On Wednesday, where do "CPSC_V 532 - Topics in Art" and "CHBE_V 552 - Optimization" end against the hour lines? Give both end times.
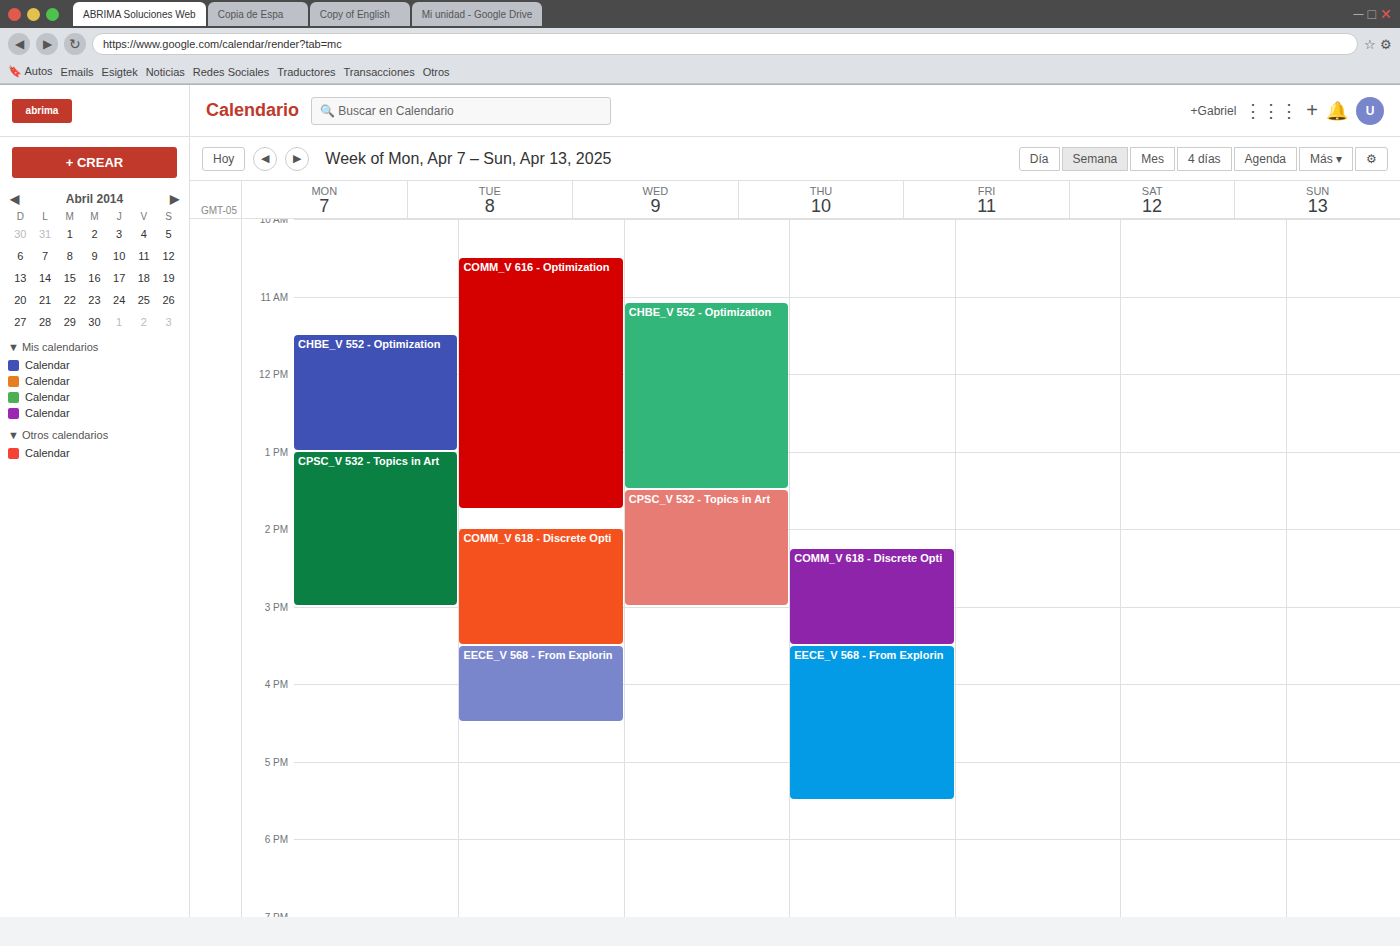
"CPSC_V 532 - Topics in Art": 3:00 PM, exactly on the 3 PM line. "CHBE_V 552 - Optimization": 1:30 PM, halfway between the 1 PM and 2 PM lines.